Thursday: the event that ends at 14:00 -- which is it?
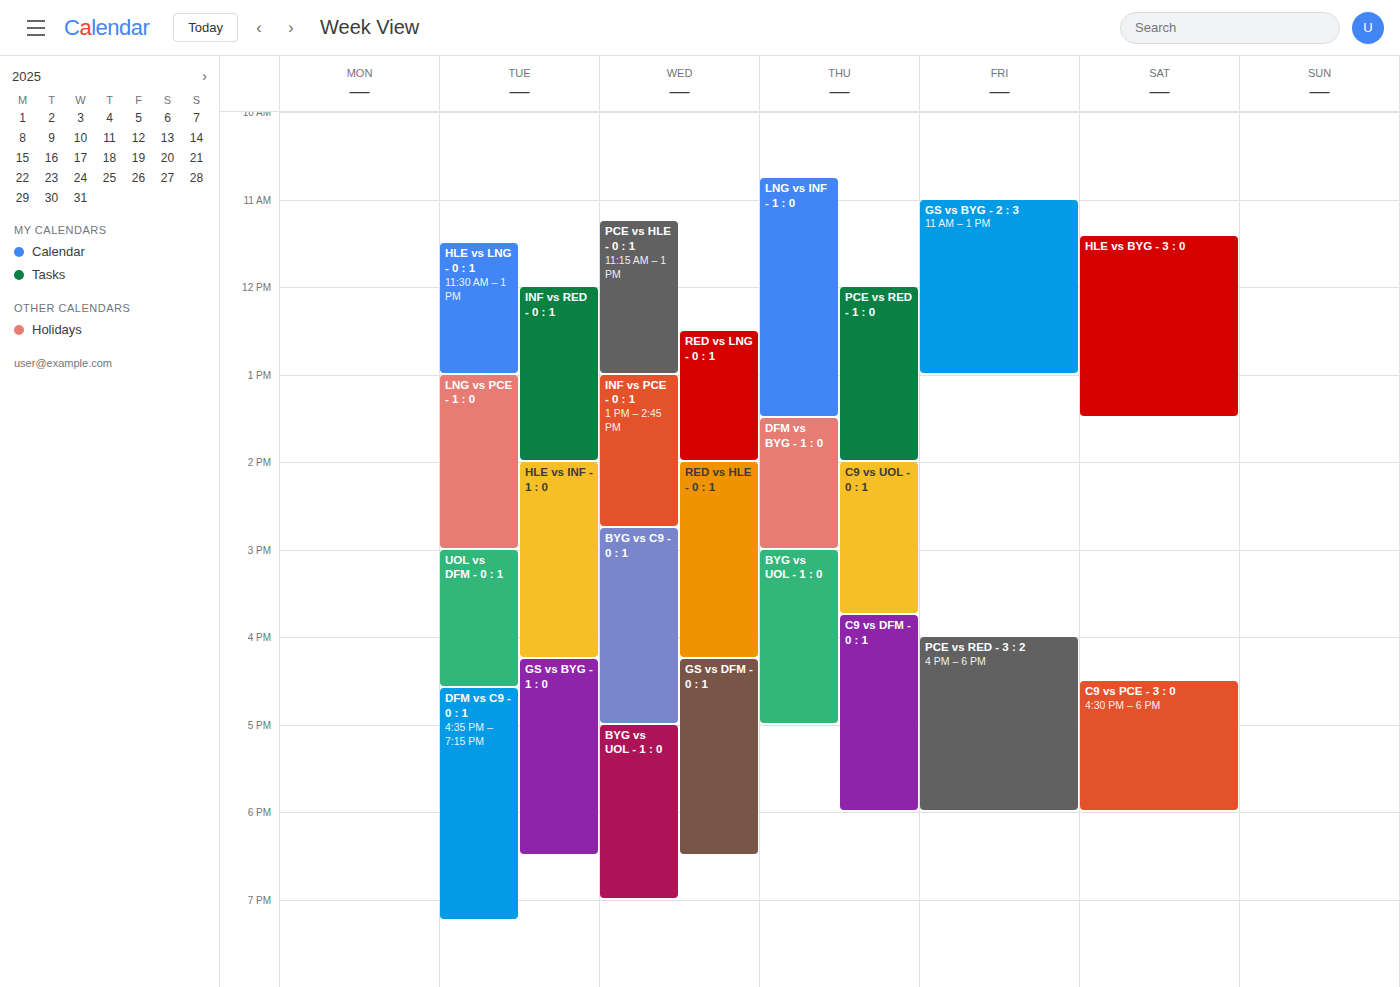
"PCE vs RED - 1 : 0"